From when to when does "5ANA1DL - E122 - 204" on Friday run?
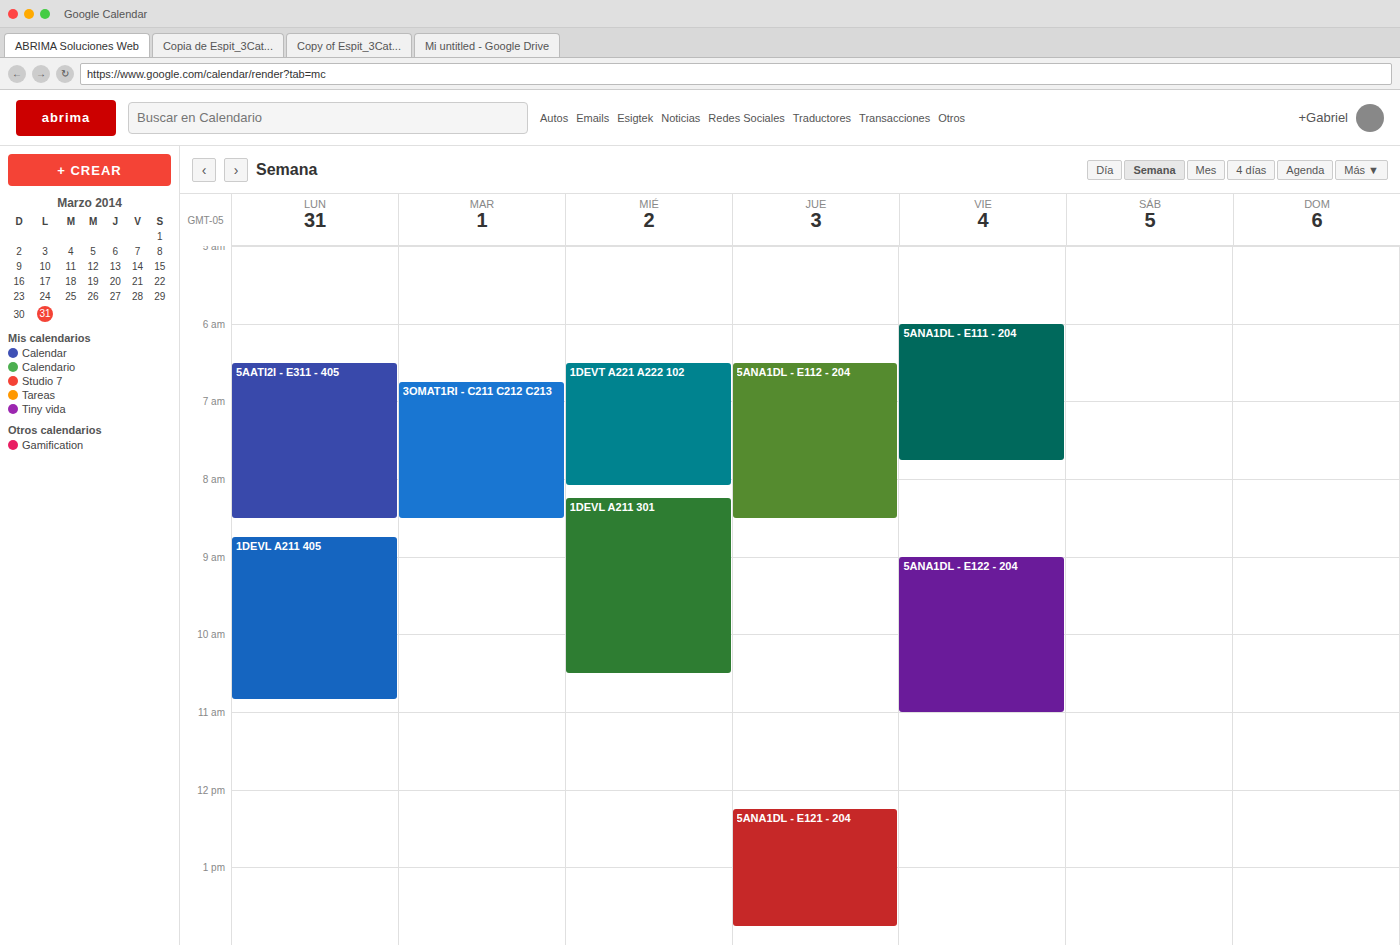
9:00 AM to 11:00 AM